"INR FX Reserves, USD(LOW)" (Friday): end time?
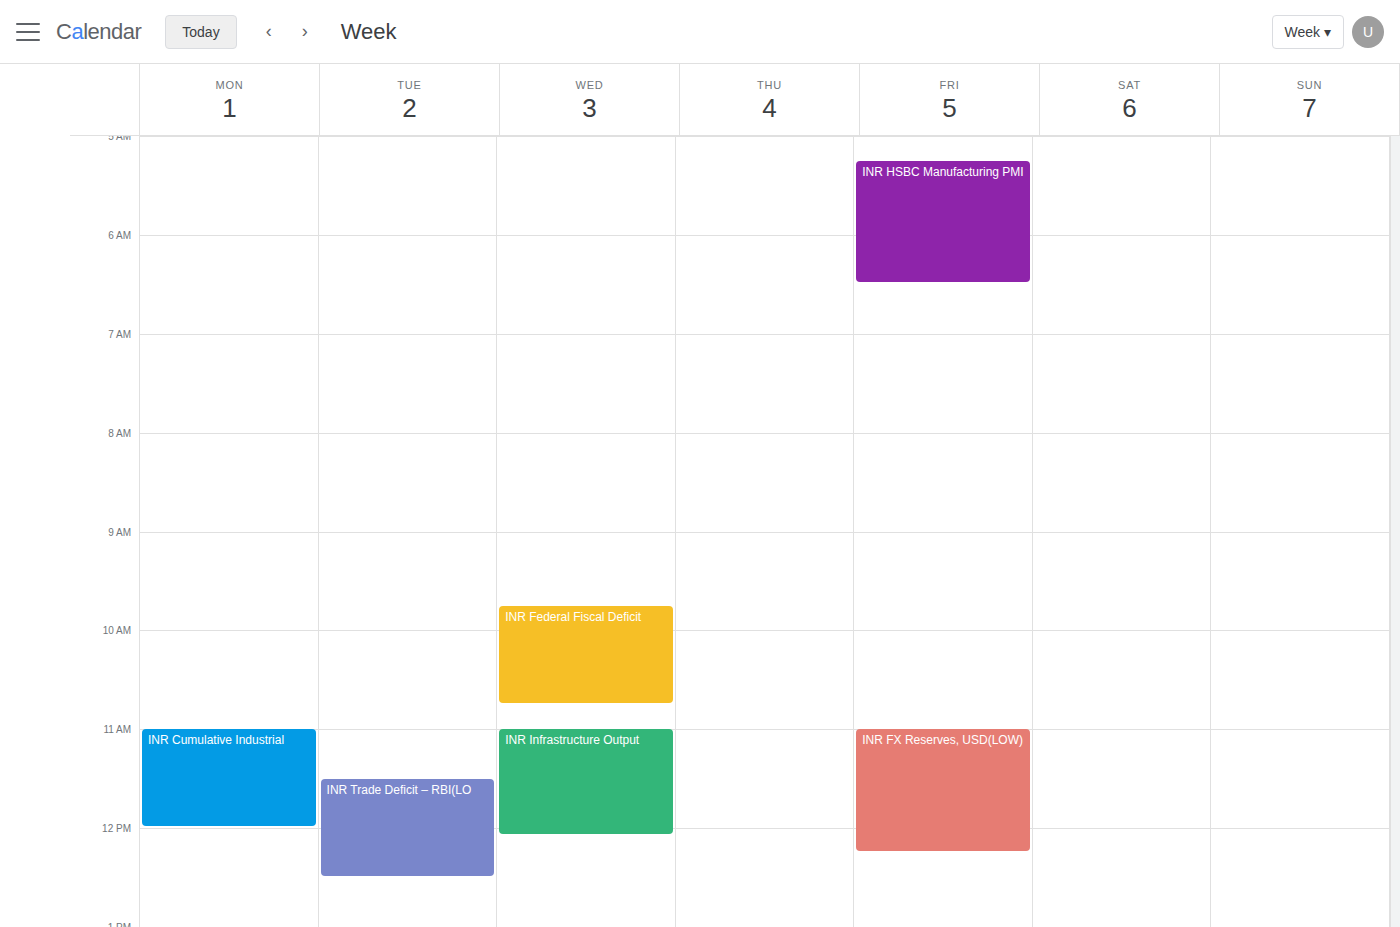
12:15 PM